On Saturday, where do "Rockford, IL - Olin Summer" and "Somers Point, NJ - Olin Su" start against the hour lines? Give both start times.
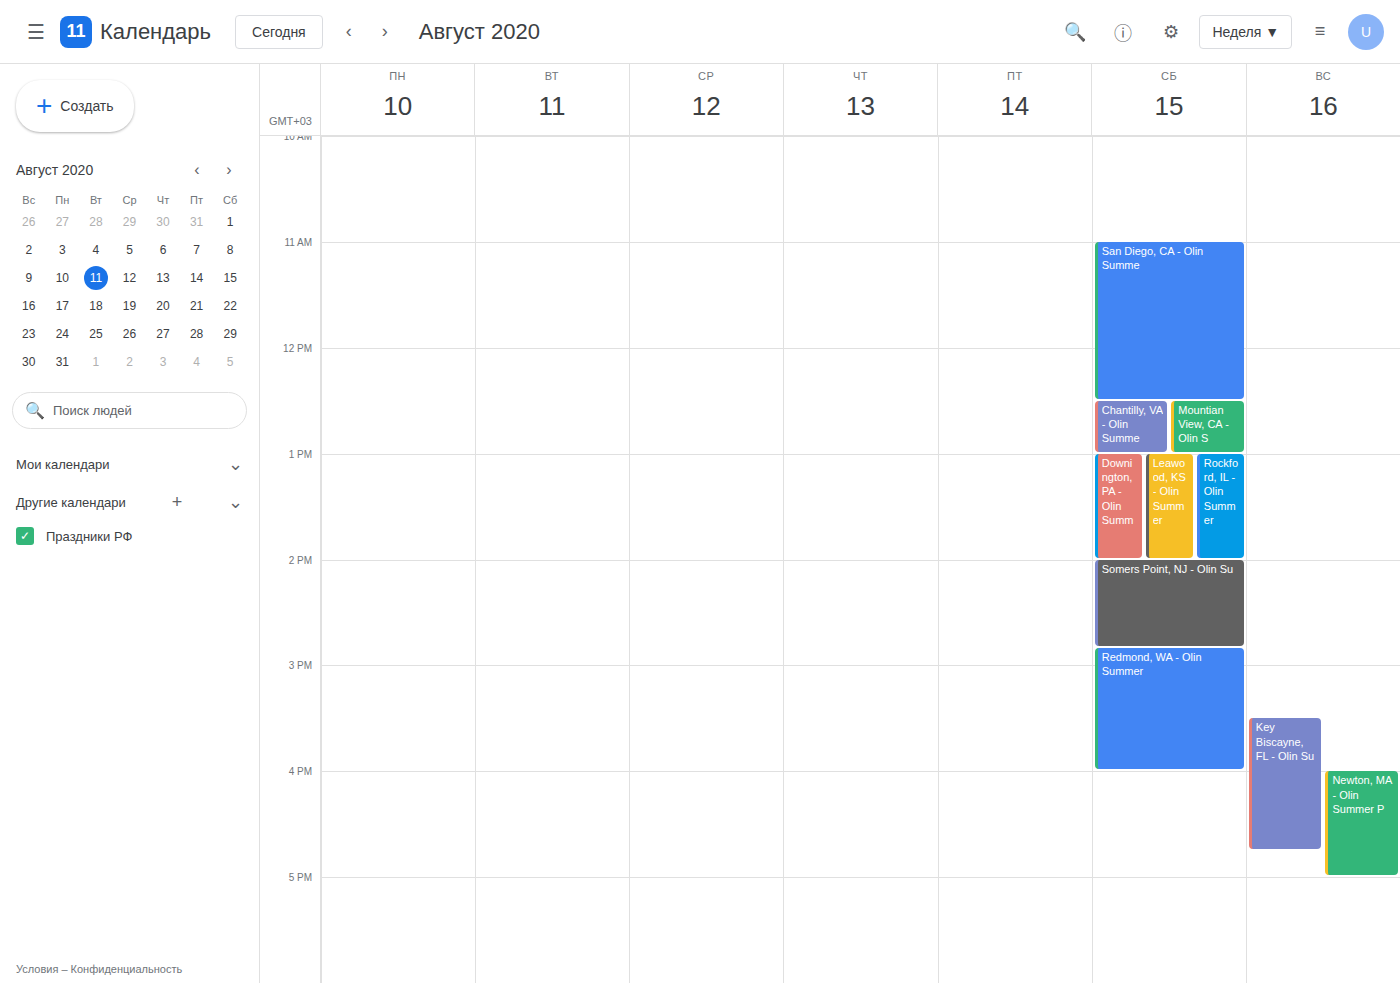
"Rockford, IL - Olin Summer": 13:00, exactly on the 13:00 line. "Somers Point, NJ - Olin Su": 14:00, exactly on the 14:00 line.